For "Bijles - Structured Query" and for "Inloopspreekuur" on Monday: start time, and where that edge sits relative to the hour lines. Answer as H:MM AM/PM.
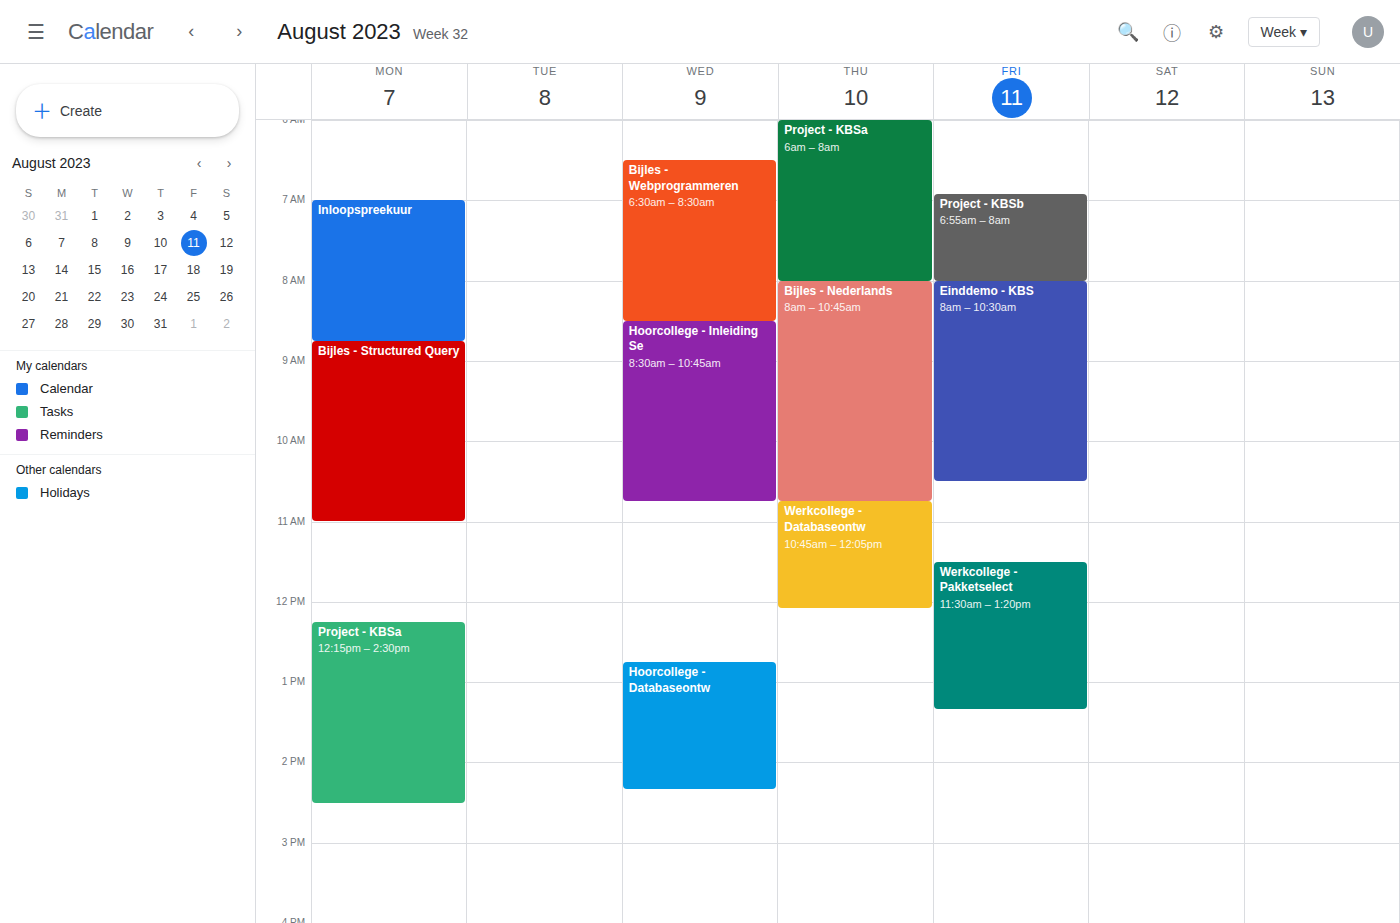
"Bijles - Structured Query": 8:45 AM, neither: three quarters of the way from the 8 AM line to the 9 AM line. "Inloopspreekuur": 7:00 AM, exactly on the 7 AM line.